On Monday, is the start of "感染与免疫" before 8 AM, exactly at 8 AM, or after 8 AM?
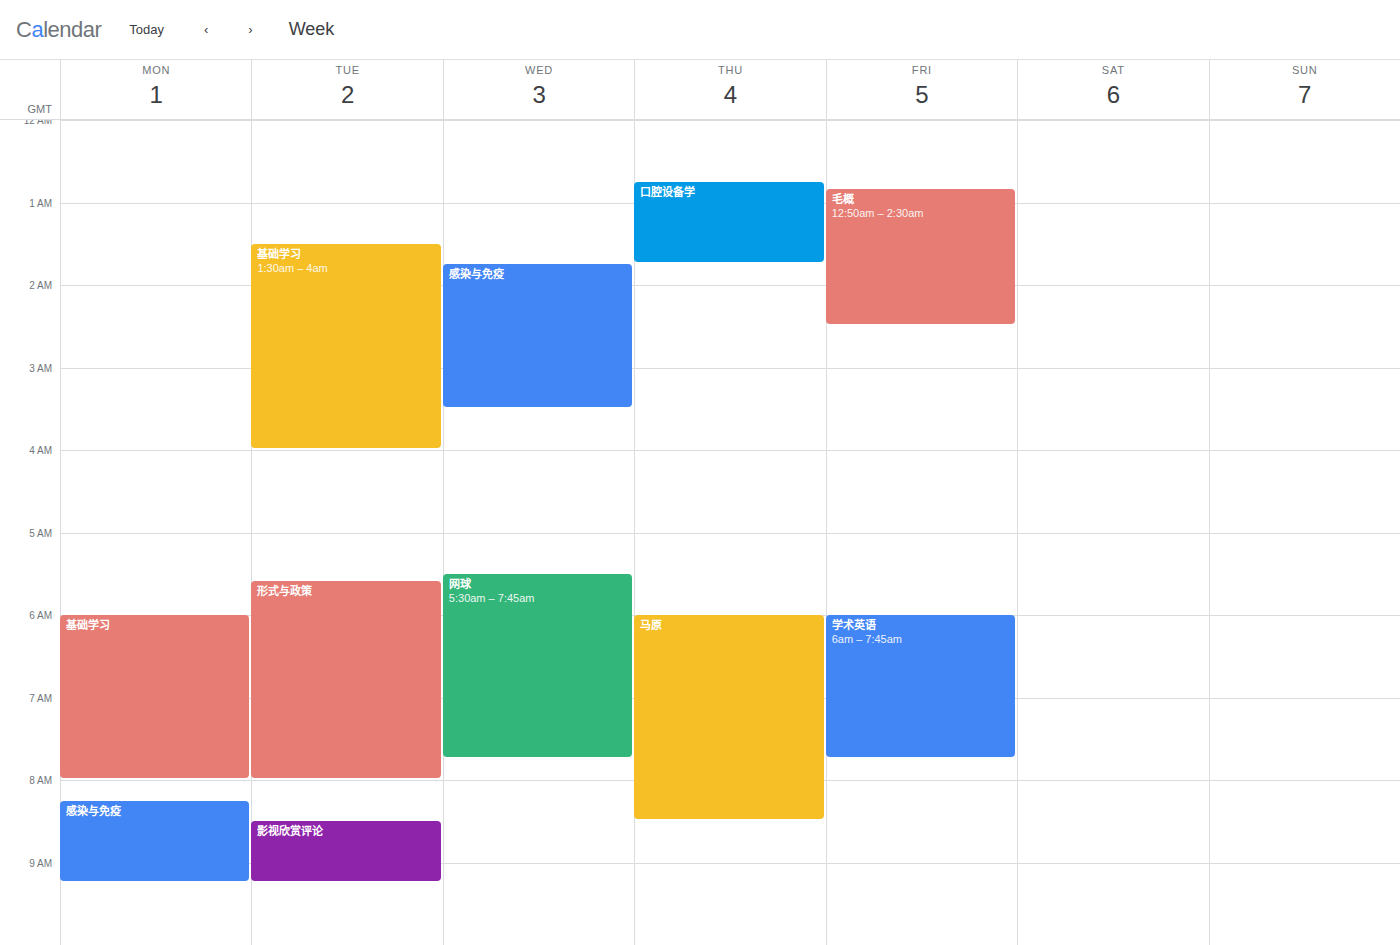
8:15 AM -- after 8 AM, 15 minutes below the 8 AM line.